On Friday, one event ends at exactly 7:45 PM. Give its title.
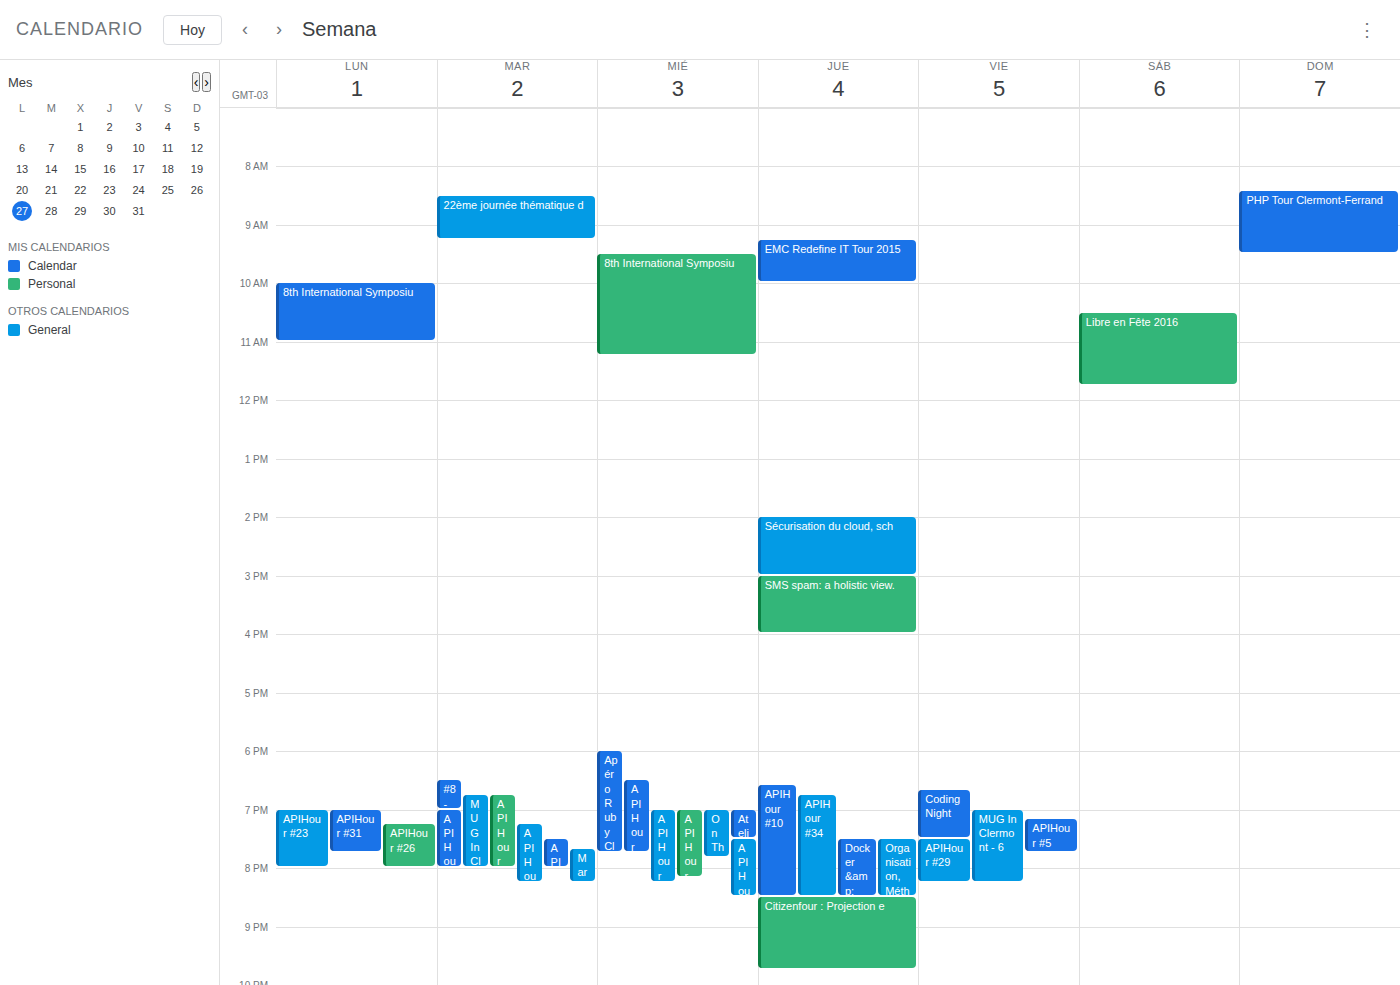
"APIHour #5"